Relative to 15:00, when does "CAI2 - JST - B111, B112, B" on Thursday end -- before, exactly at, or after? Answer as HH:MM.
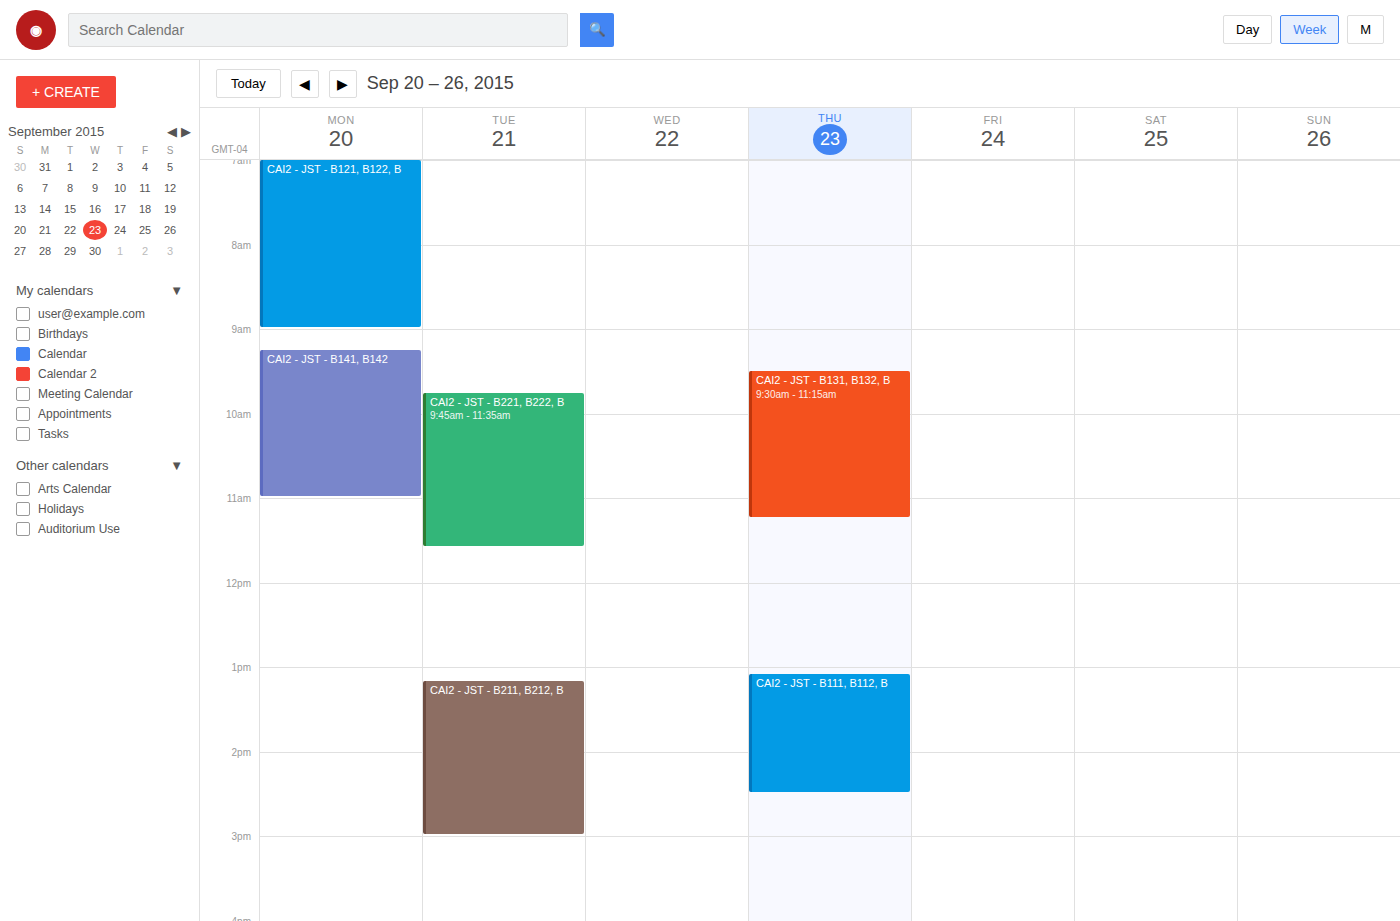
14:30 -- before 15:00, 30 minutes above the 15:00 line.